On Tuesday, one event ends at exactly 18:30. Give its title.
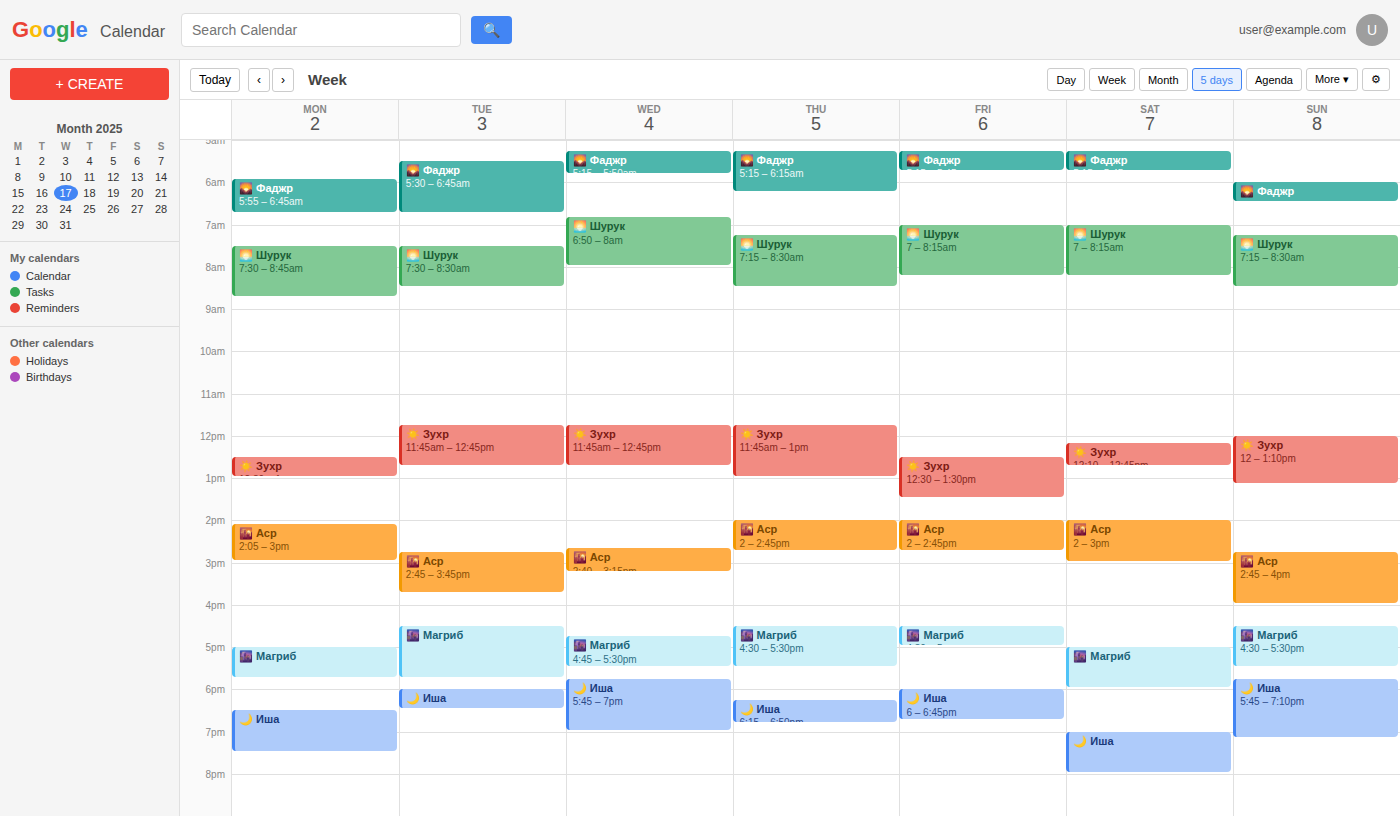
"🌙 Иша"